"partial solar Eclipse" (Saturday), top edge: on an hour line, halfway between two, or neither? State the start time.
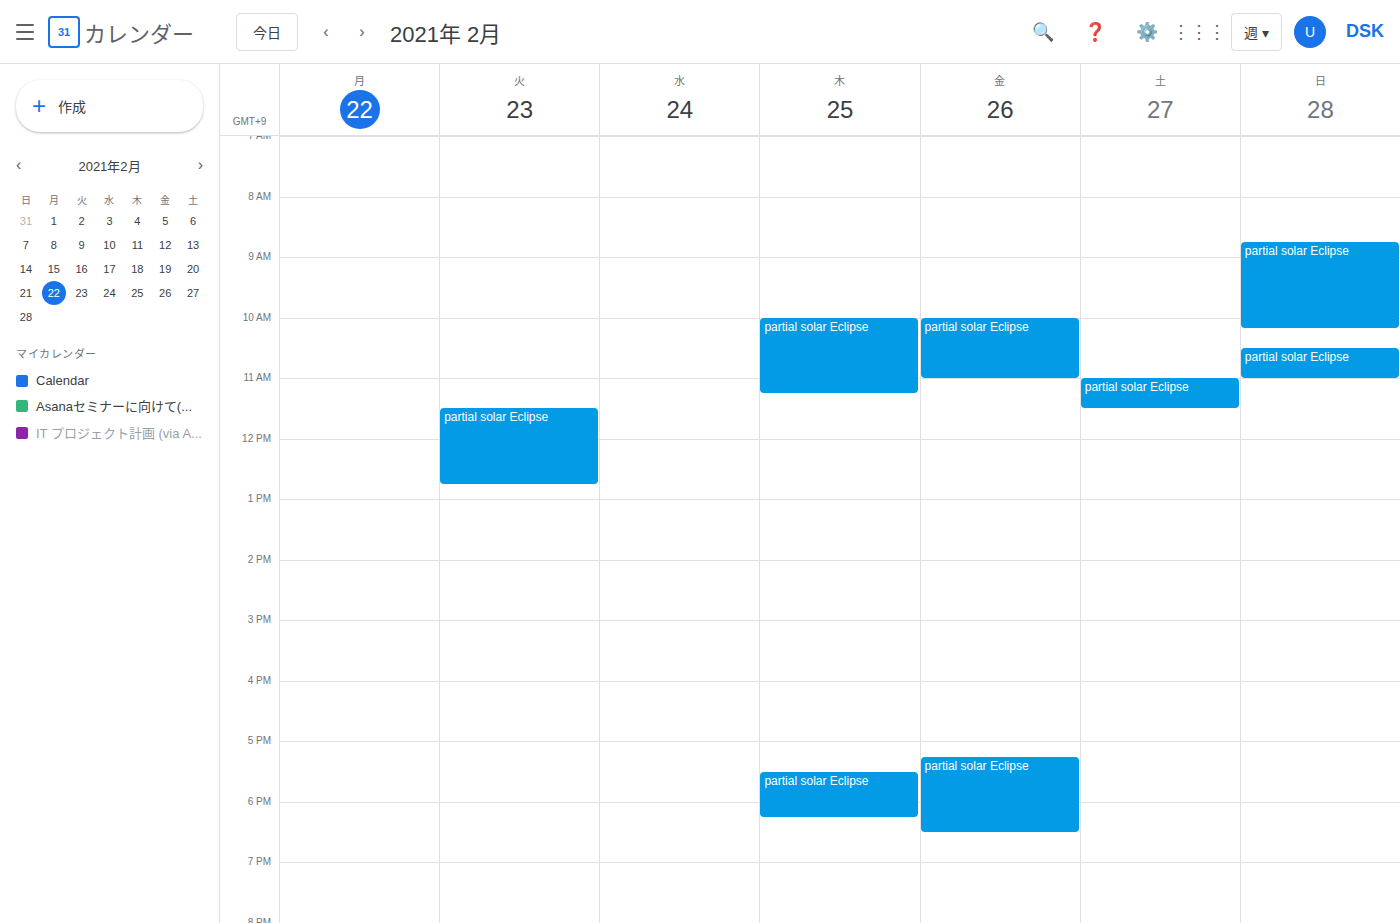
11:00 AM -- exactly on the 11 AM line.